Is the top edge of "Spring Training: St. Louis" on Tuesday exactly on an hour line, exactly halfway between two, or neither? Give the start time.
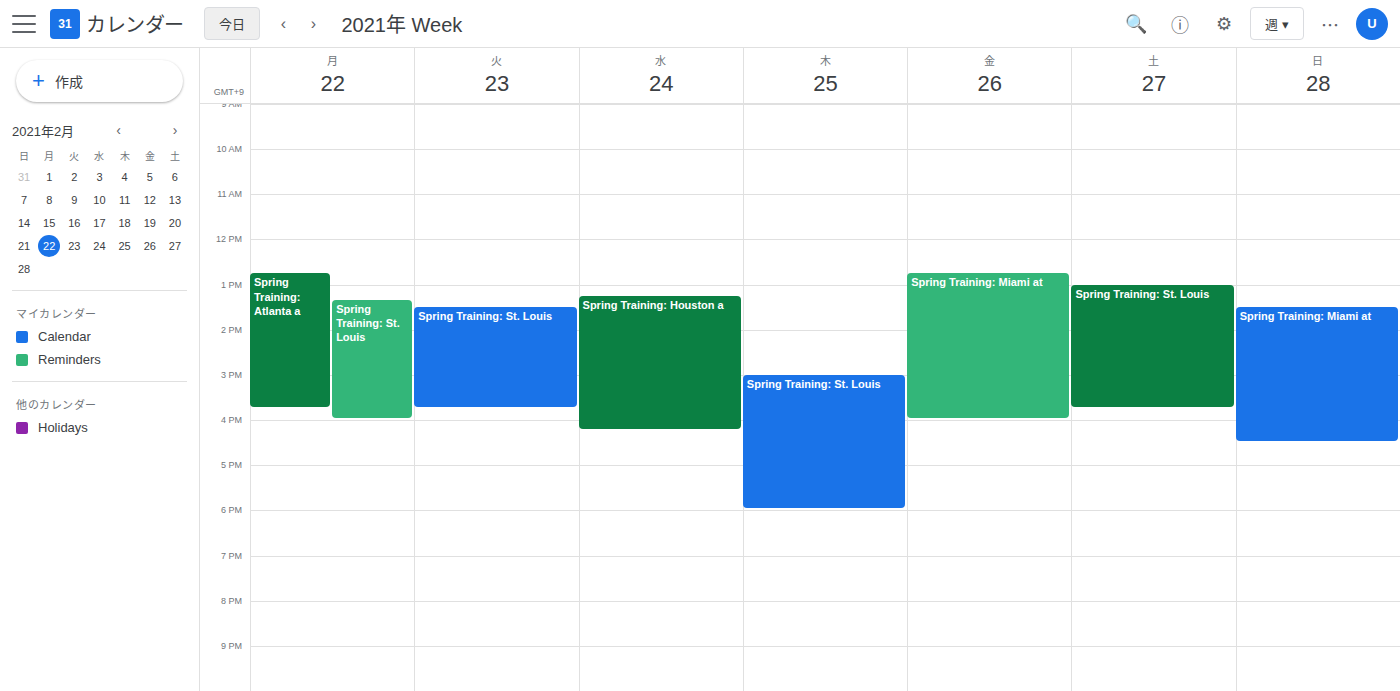
1:30 PM -- halfway between the 1 PM and 2 PM lines.